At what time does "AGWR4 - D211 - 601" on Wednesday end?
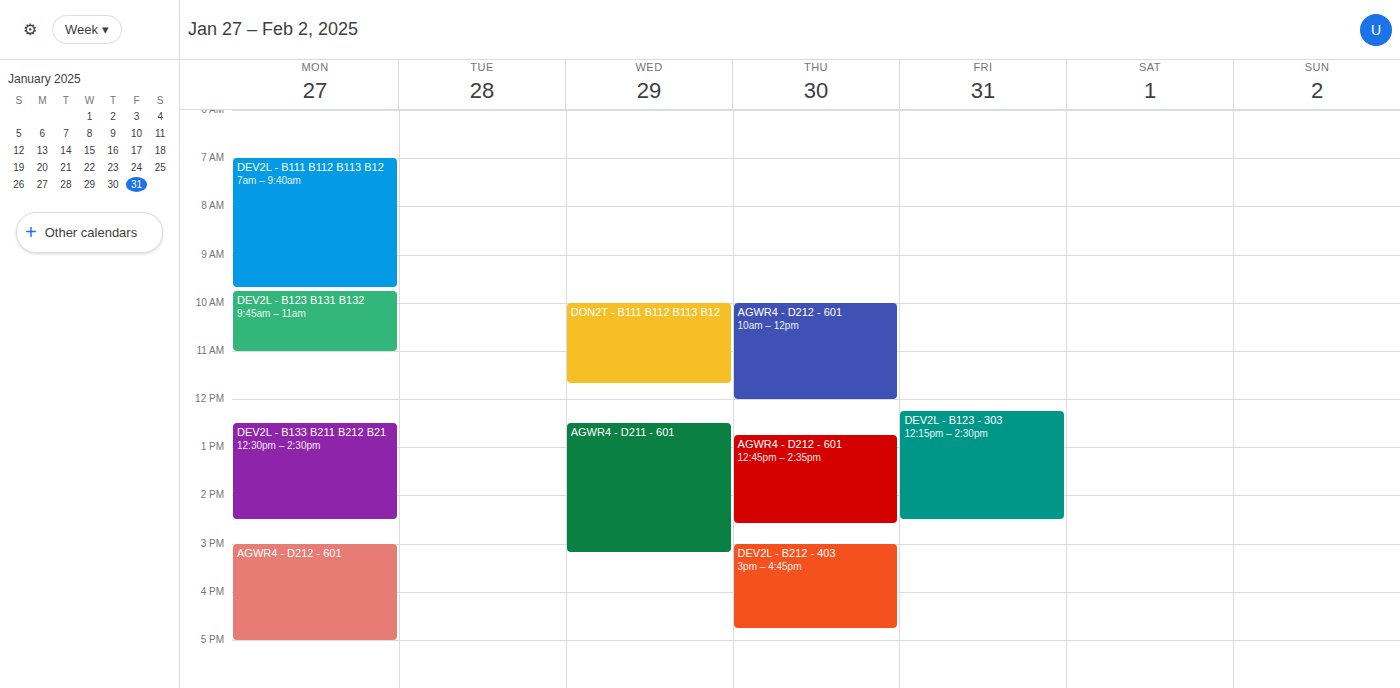
3:10 PM